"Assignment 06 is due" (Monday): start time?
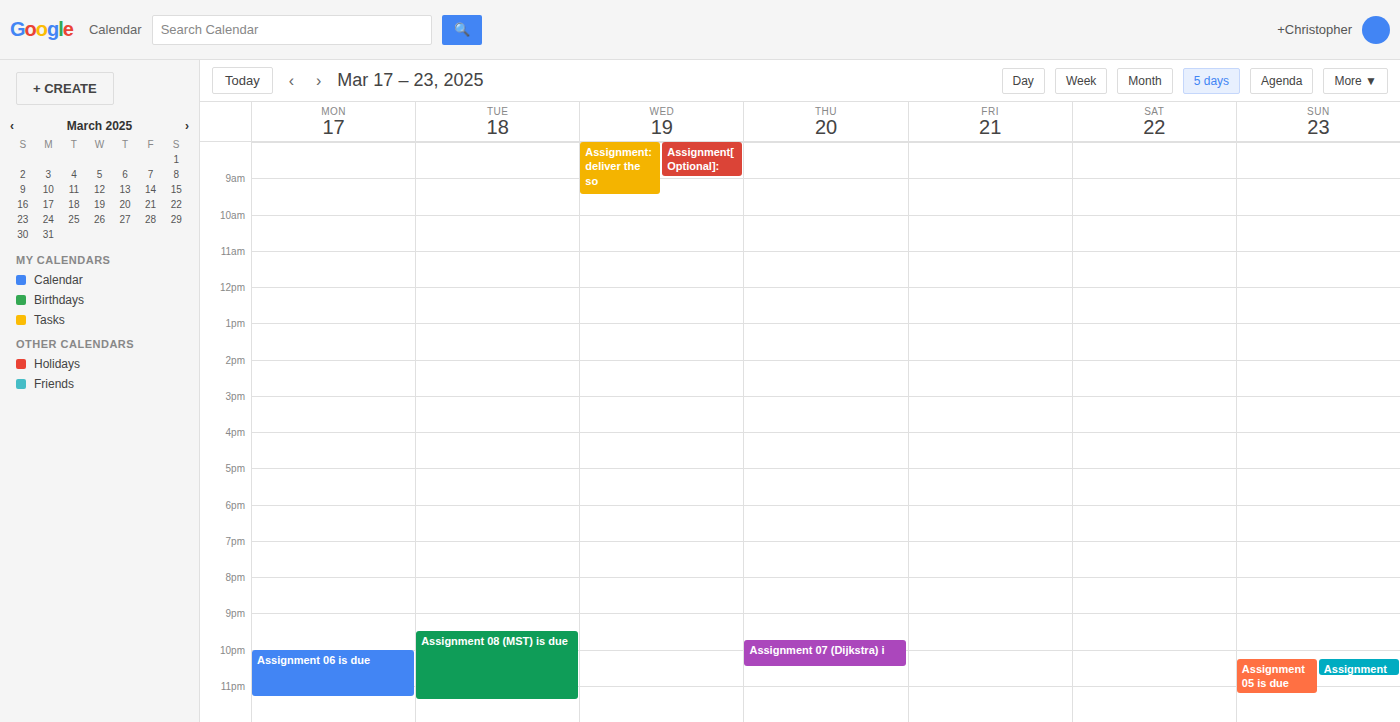
22:00